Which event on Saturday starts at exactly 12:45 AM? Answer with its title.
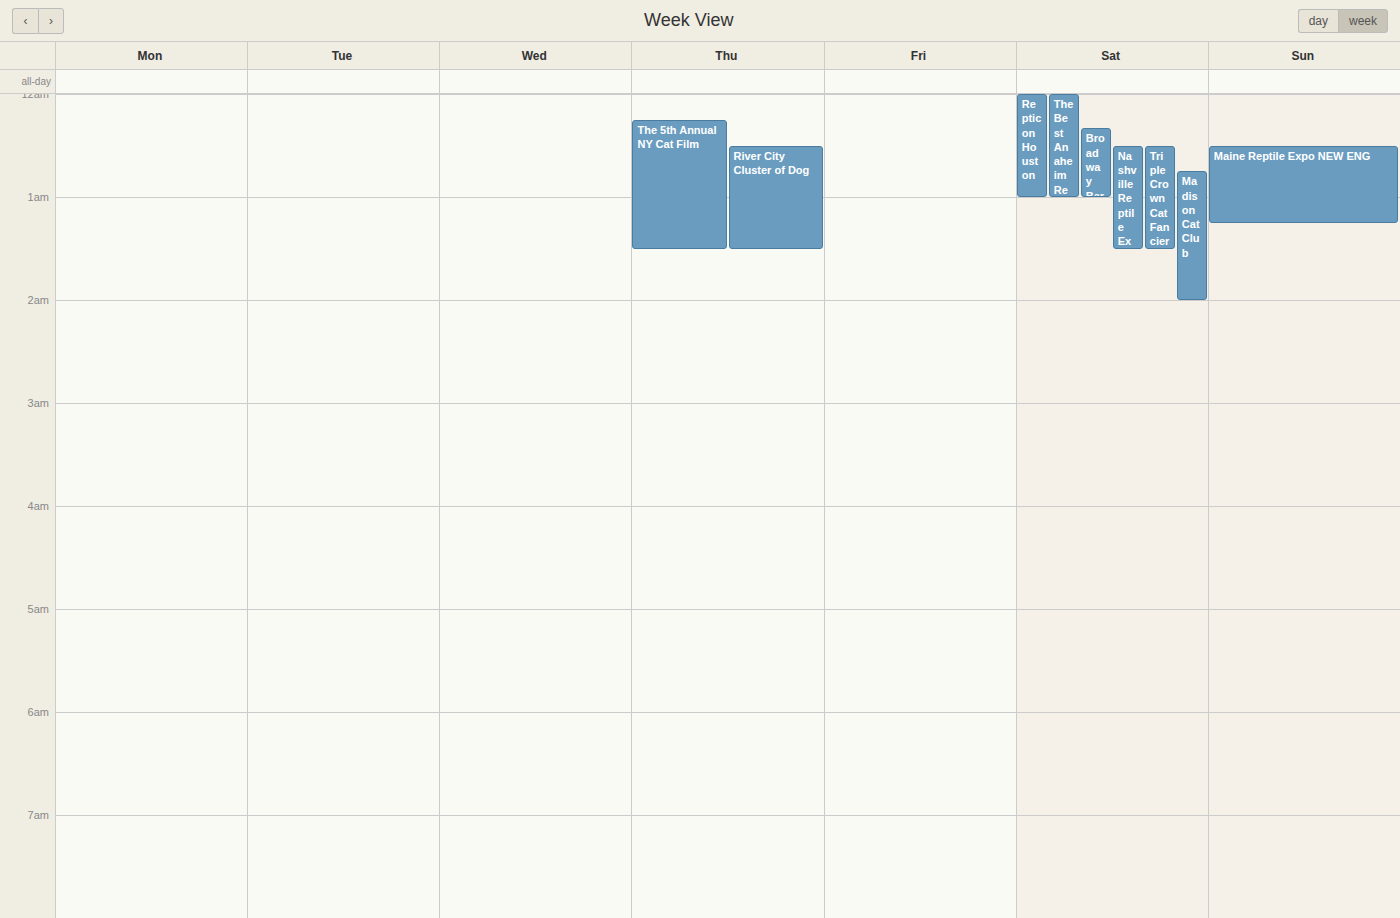
"Madison Cat Club"